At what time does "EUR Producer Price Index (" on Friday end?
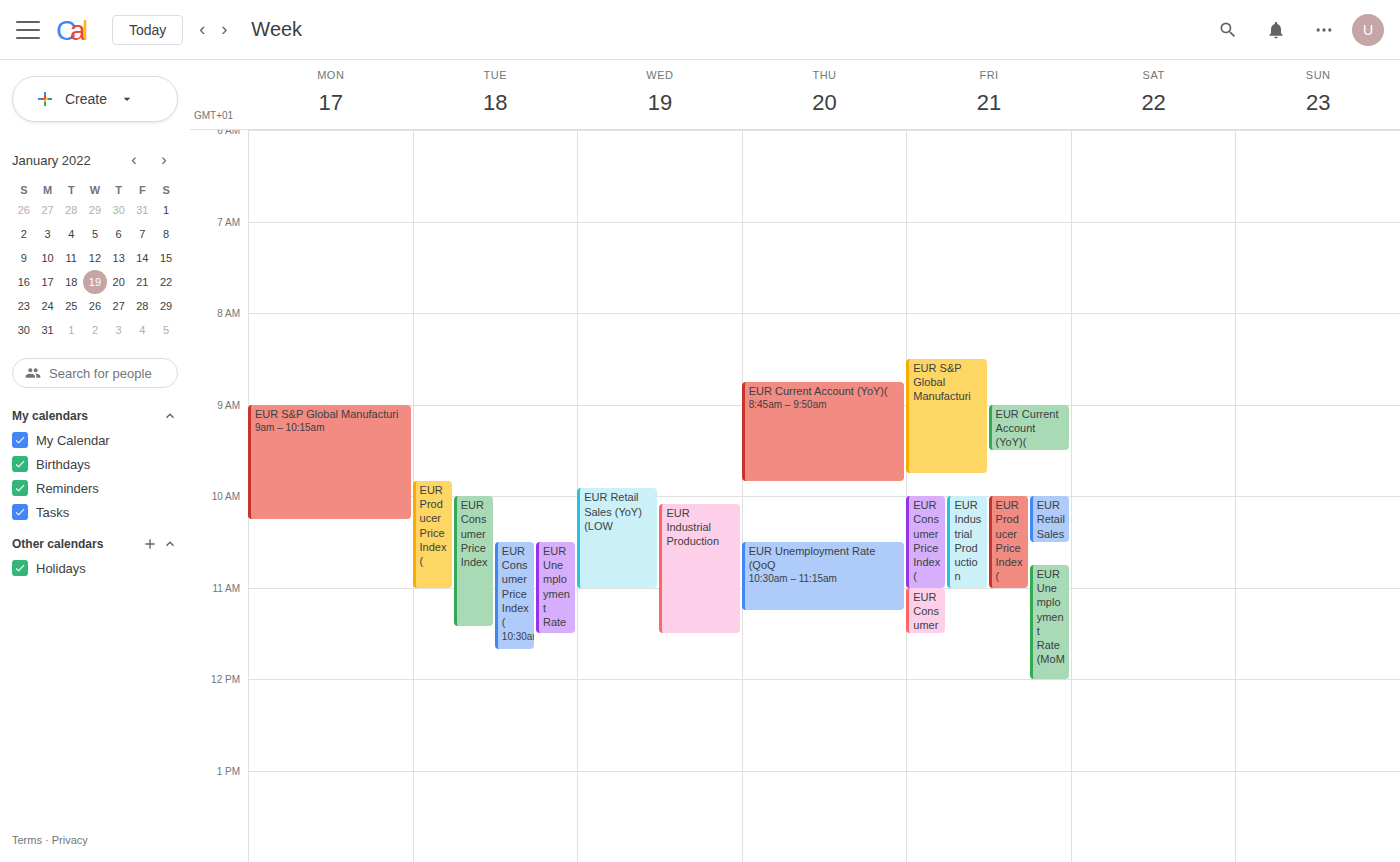
11:00